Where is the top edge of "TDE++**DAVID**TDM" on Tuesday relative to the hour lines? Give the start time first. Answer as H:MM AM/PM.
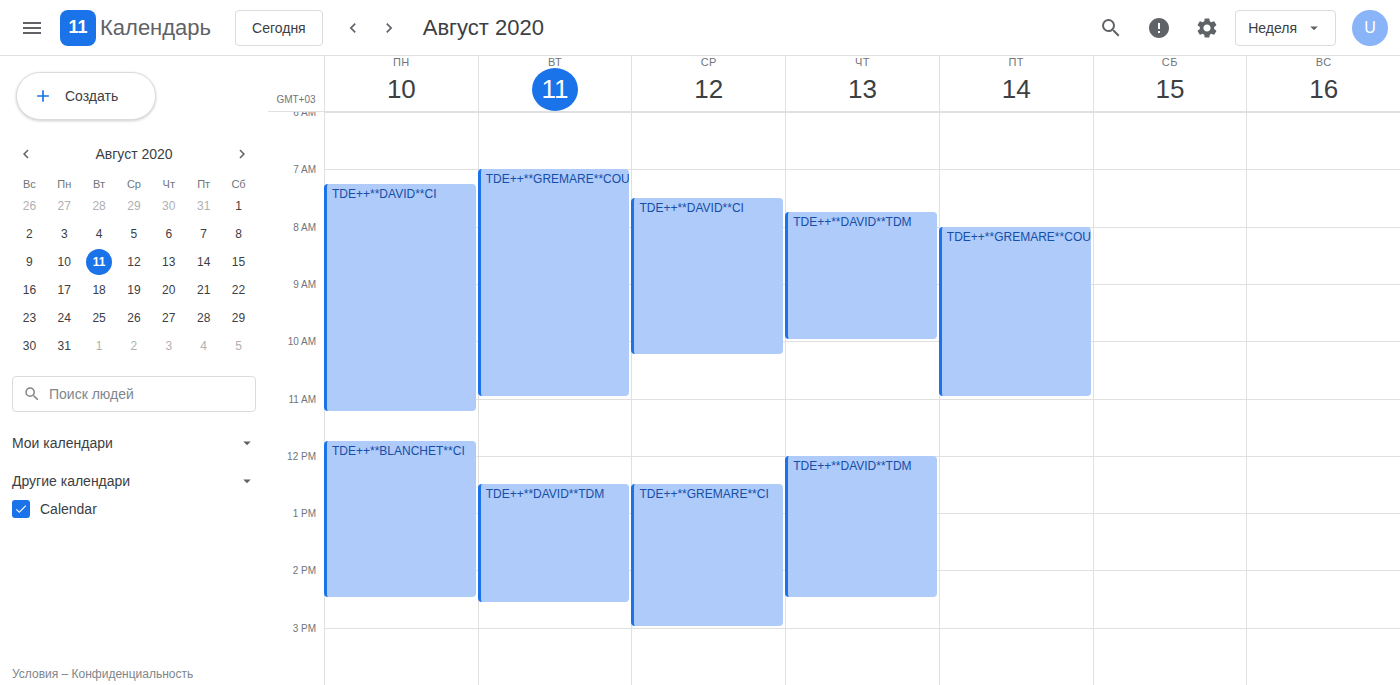
12:30 PM -- halfway between the 12 PM and 1 PM lines.